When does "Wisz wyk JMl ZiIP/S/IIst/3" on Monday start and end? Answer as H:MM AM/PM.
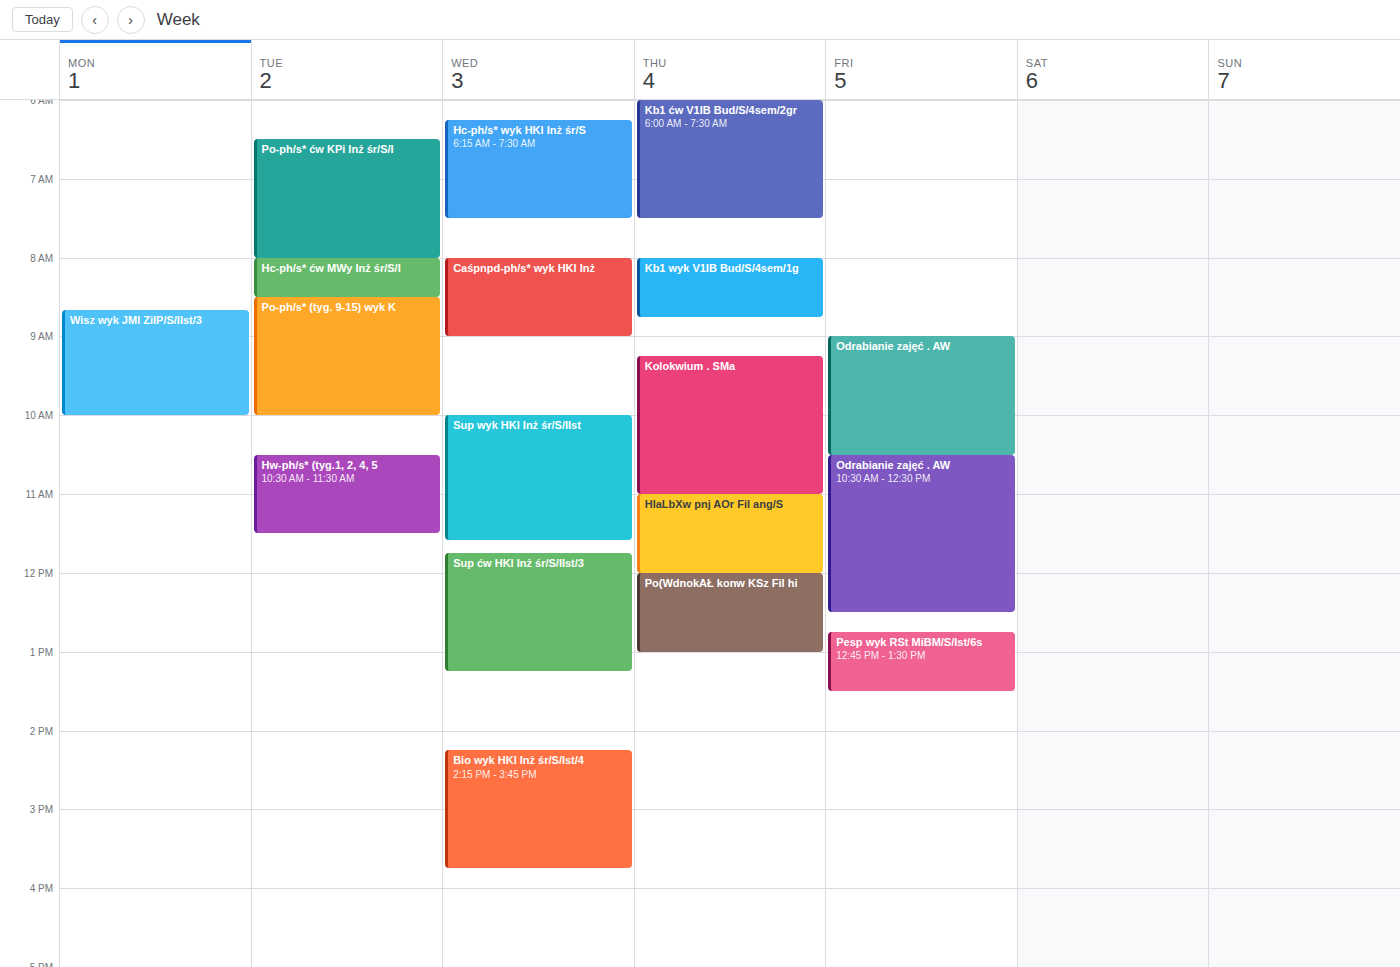
8:40 AM to 10:00 AM